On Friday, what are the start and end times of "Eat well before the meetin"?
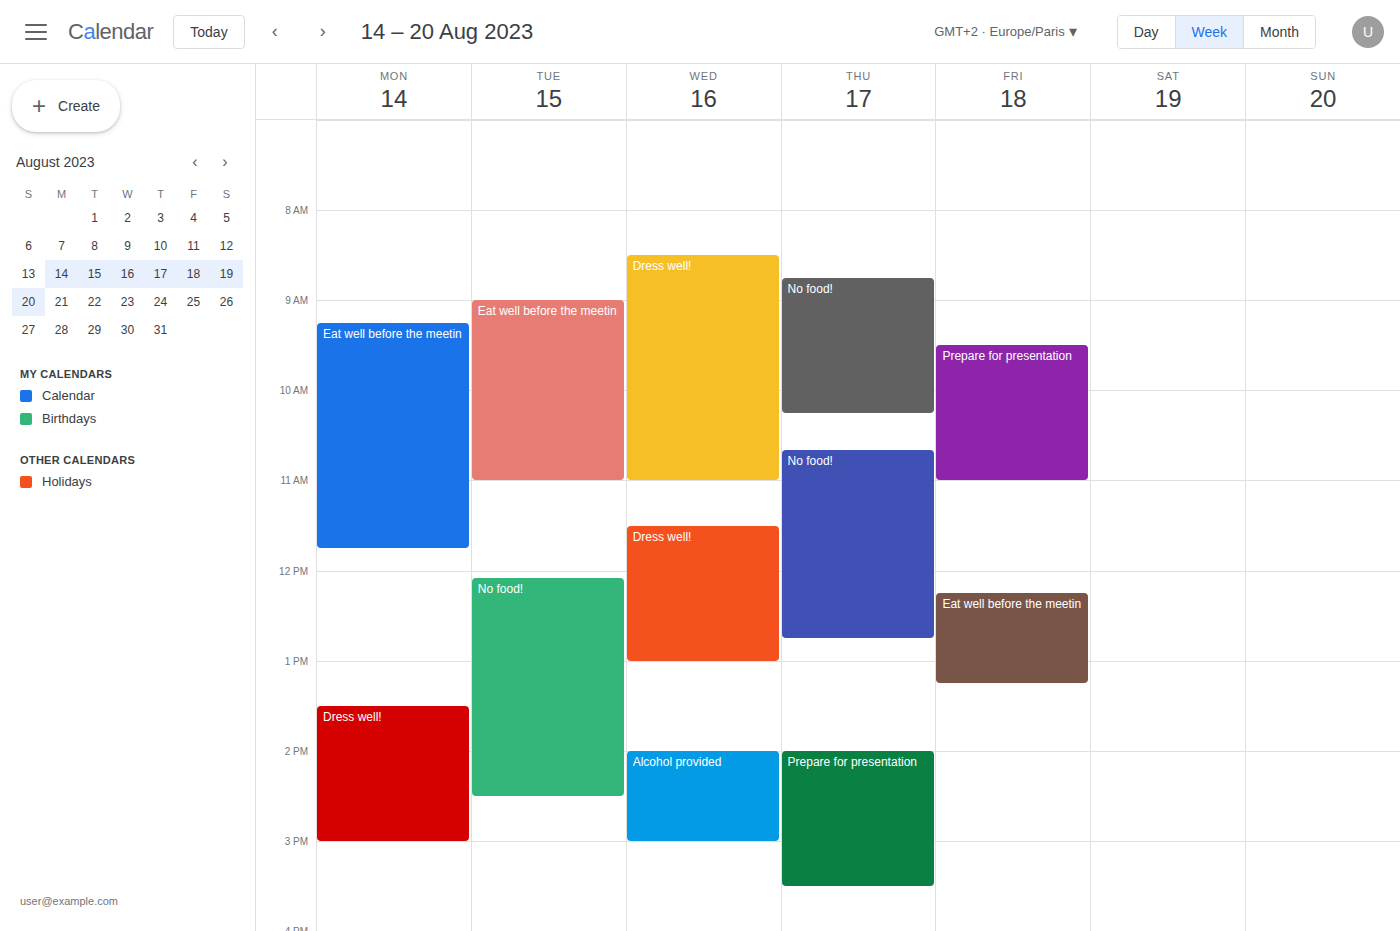
12:15 to 13:15